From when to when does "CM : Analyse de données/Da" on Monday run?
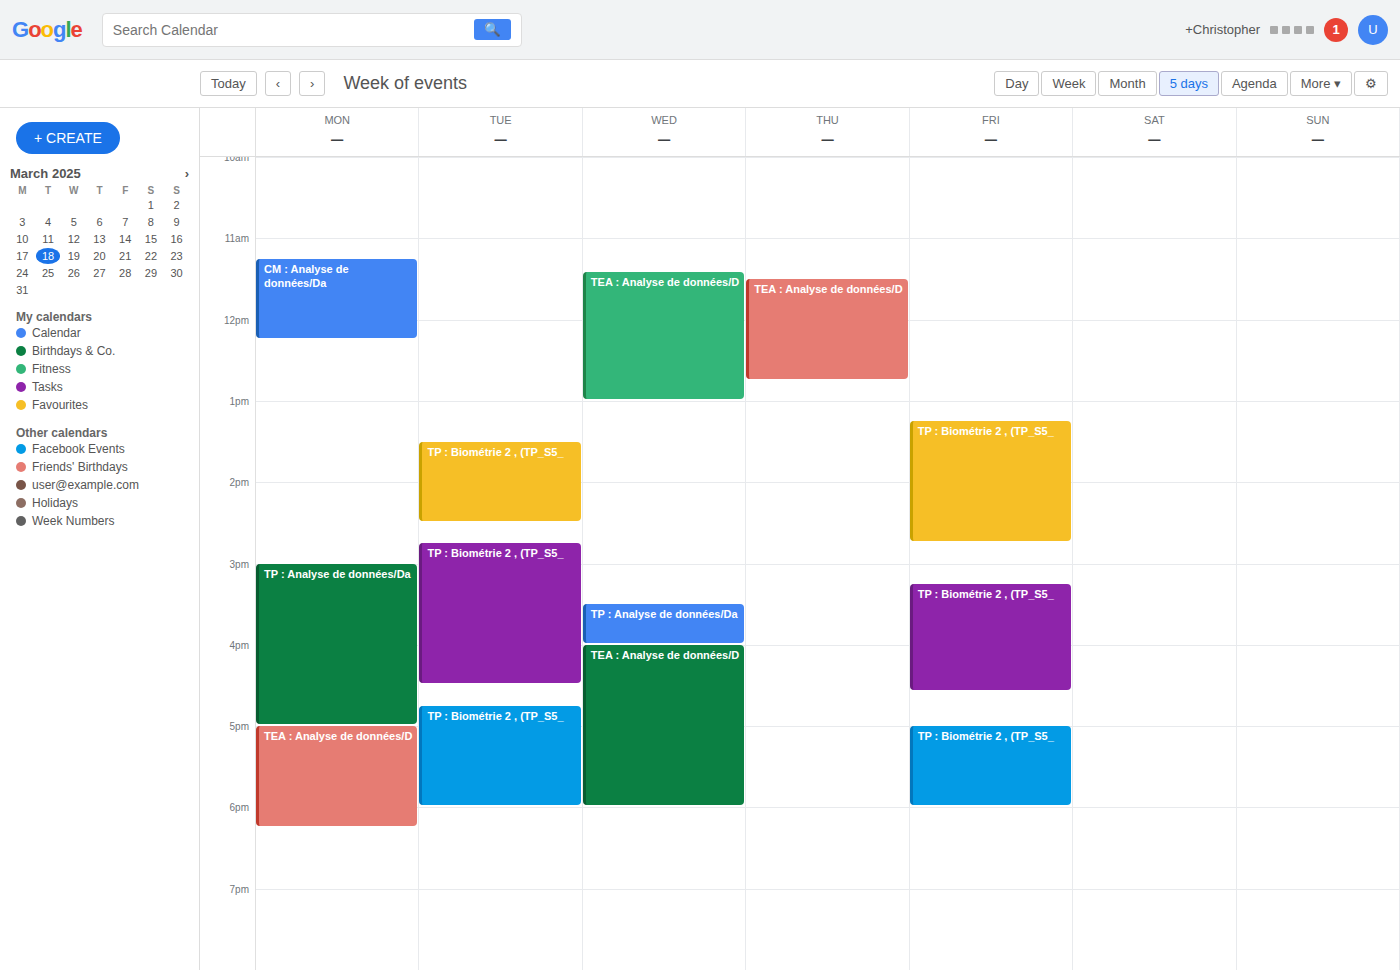
11:15 AM to 12:15 PM